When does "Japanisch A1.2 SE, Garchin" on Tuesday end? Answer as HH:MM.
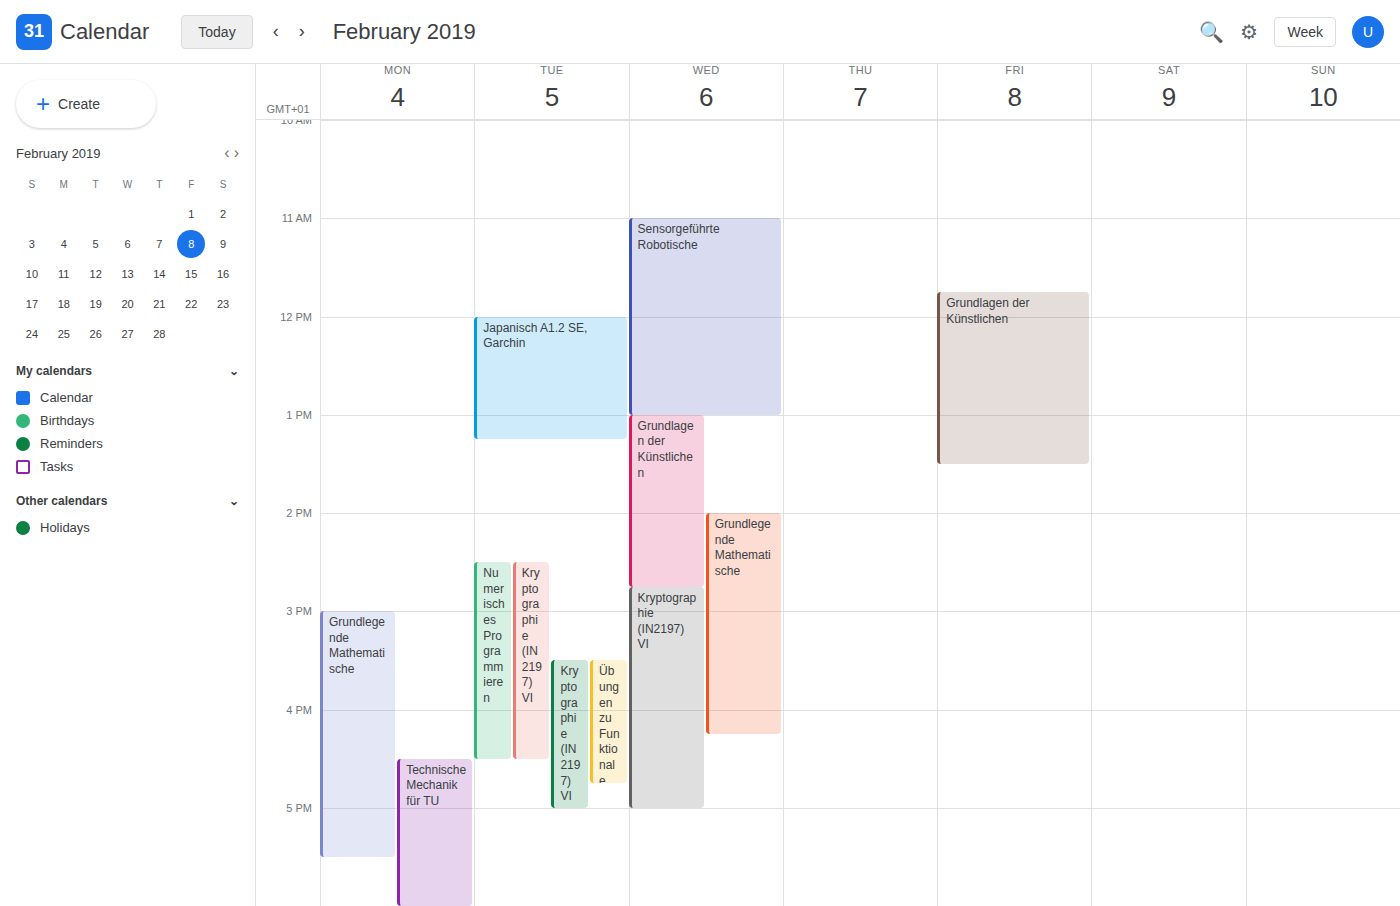
13:15